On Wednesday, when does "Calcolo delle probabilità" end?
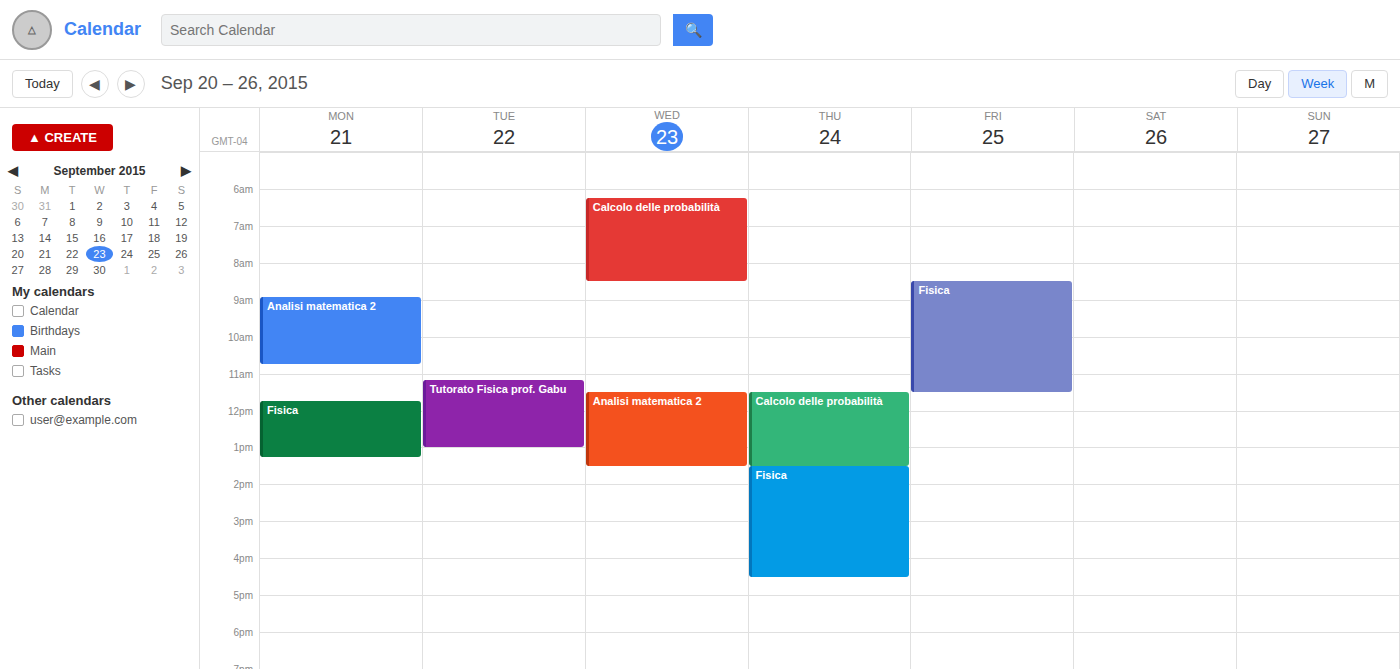
8:30 AM